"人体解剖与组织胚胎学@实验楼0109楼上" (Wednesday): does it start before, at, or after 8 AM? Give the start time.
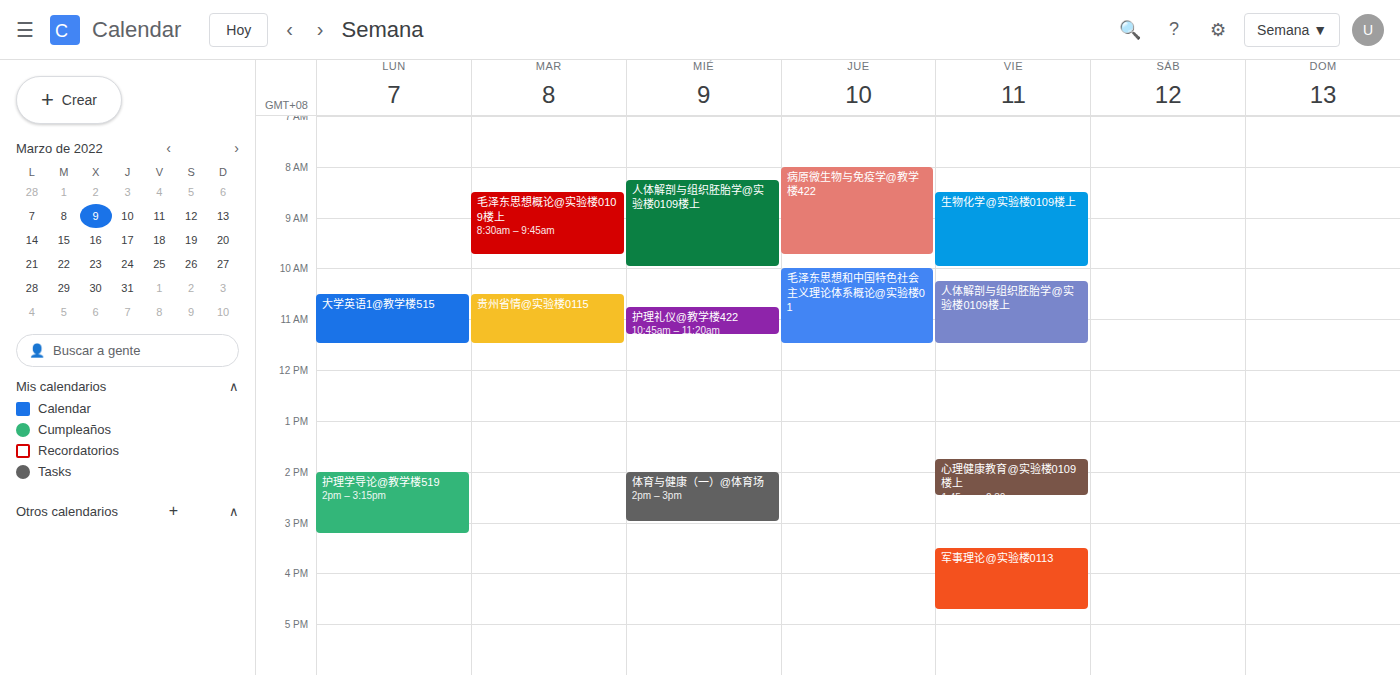
8:15 AM -- after 8 AM, 15 minutes below the 8 AM line.